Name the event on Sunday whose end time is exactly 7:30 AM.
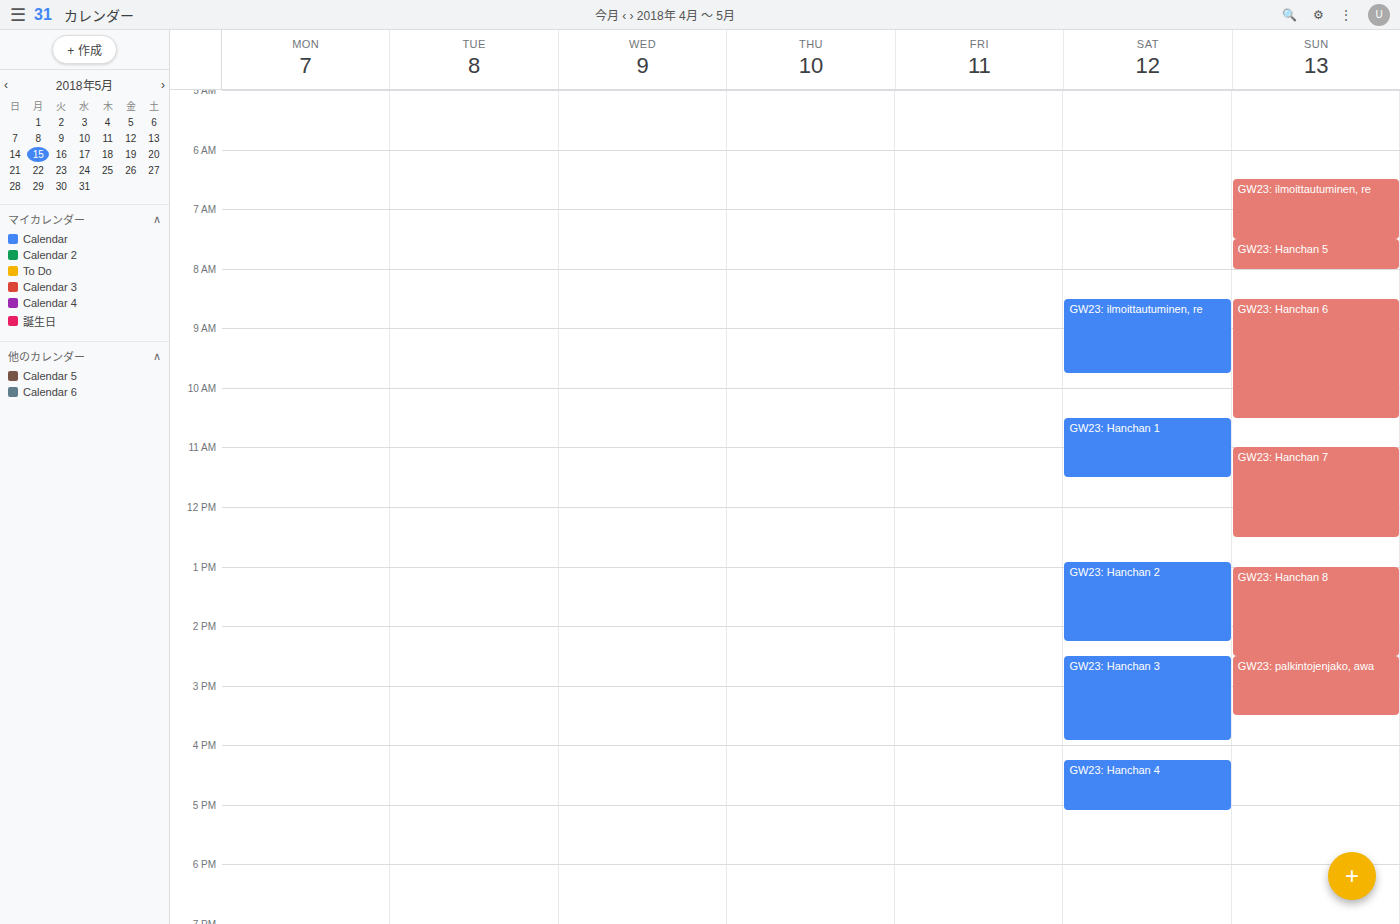
"GW23: ilmoittautuminen, re"